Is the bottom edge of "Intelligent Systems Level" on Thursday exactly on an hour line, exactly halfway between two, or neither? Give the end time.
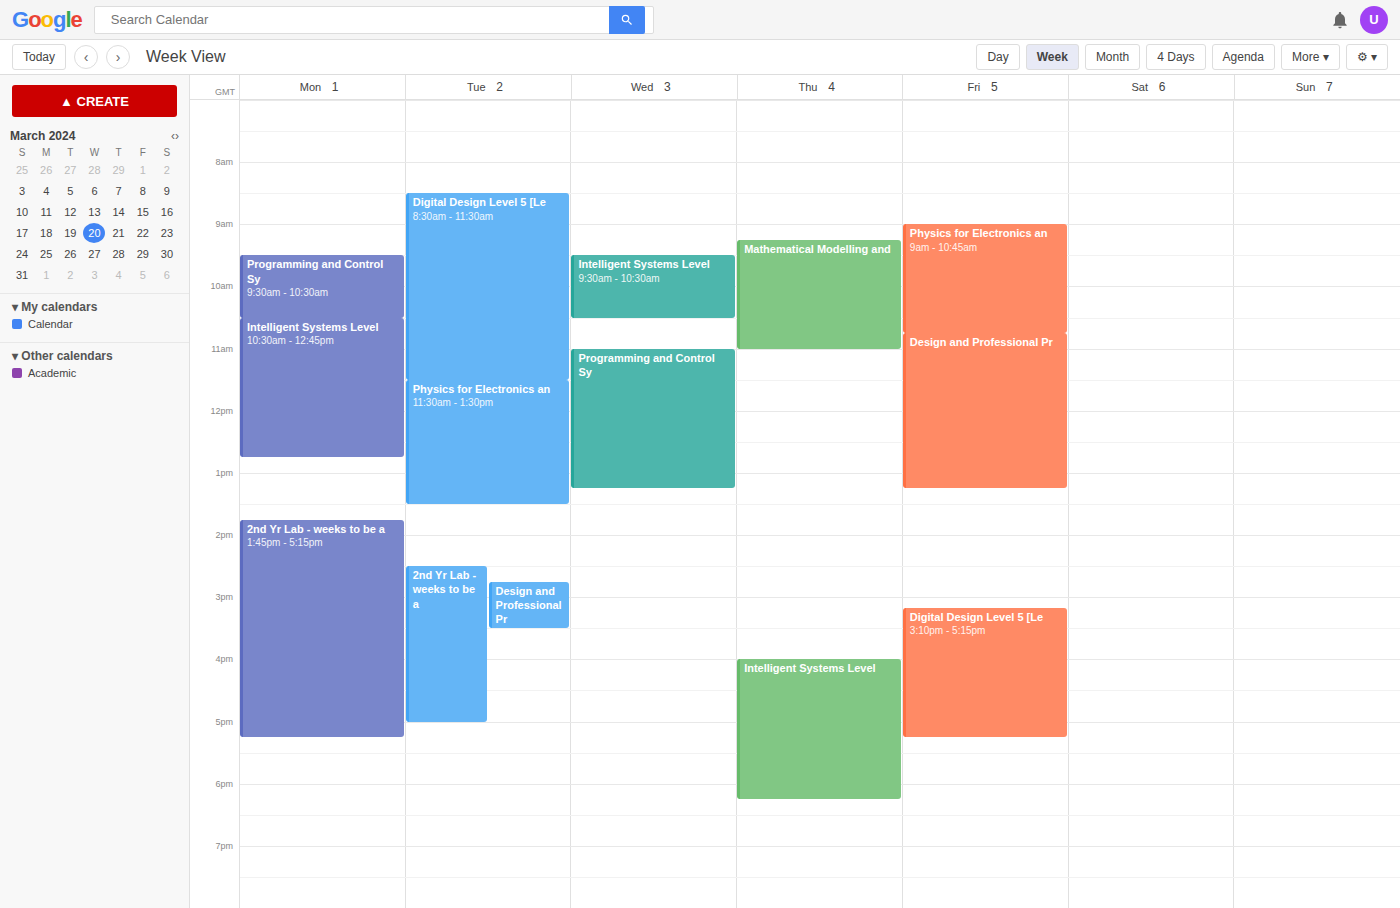
6:15 PM -- neither: a quarter of the way from the 6 PM line to the 7 PM line.